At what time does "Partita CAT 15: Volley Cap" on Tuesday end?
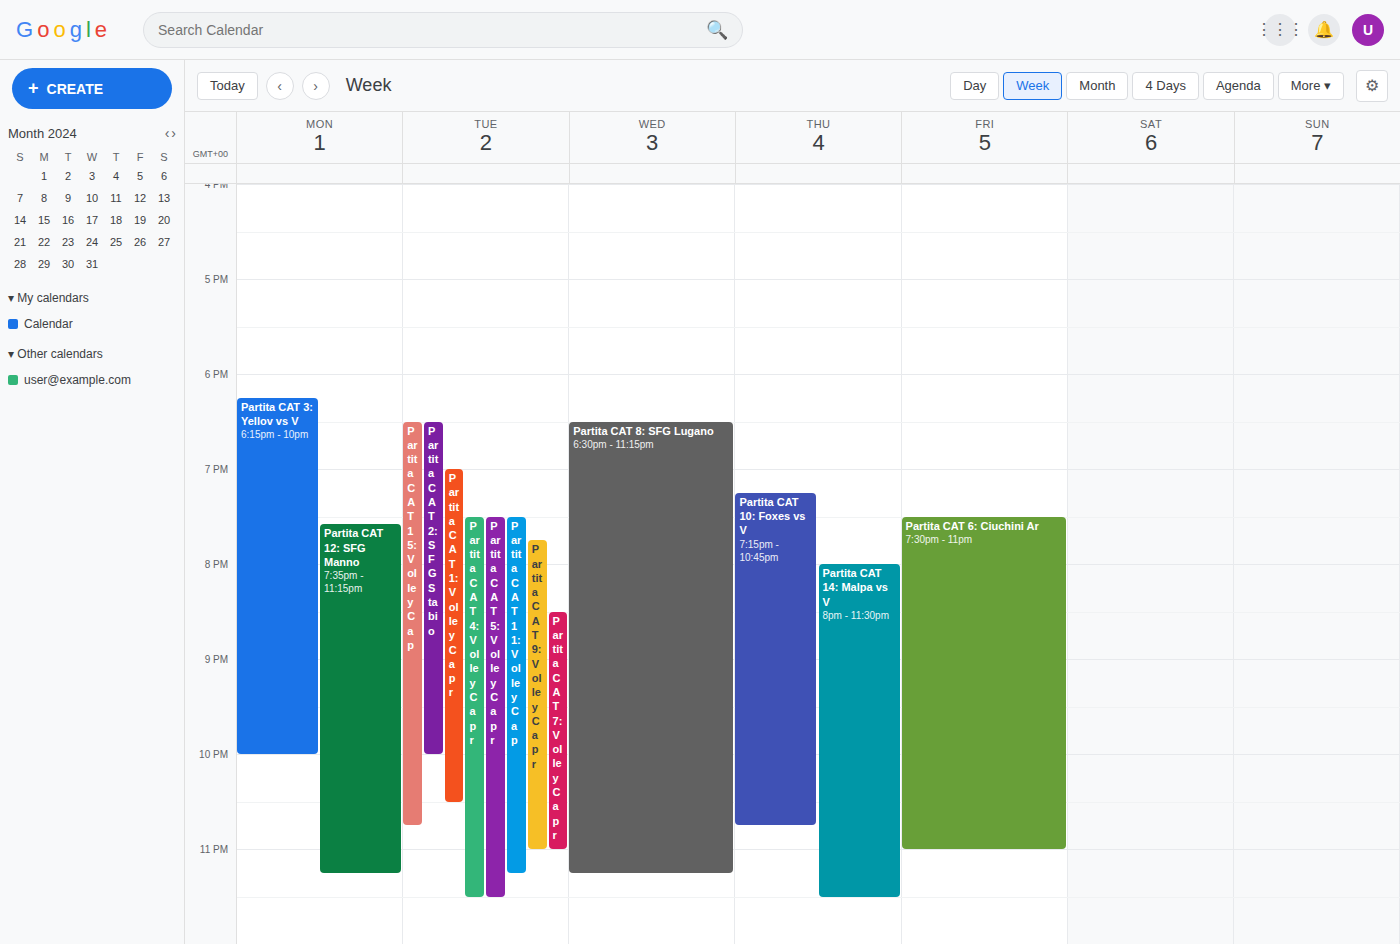
22:45